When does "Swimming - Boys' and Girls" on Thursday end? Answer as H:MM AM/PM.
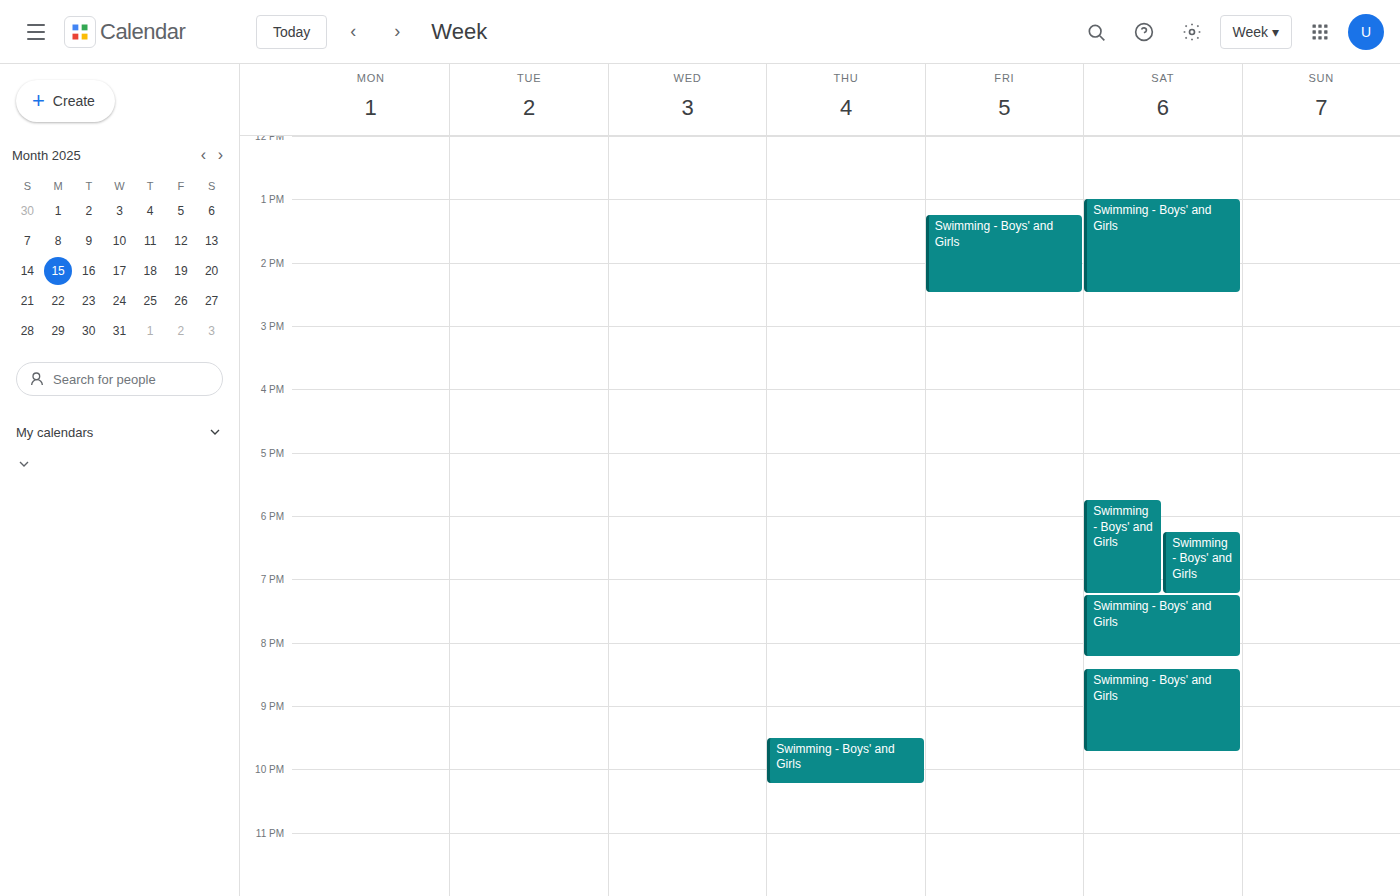
10:15 PM